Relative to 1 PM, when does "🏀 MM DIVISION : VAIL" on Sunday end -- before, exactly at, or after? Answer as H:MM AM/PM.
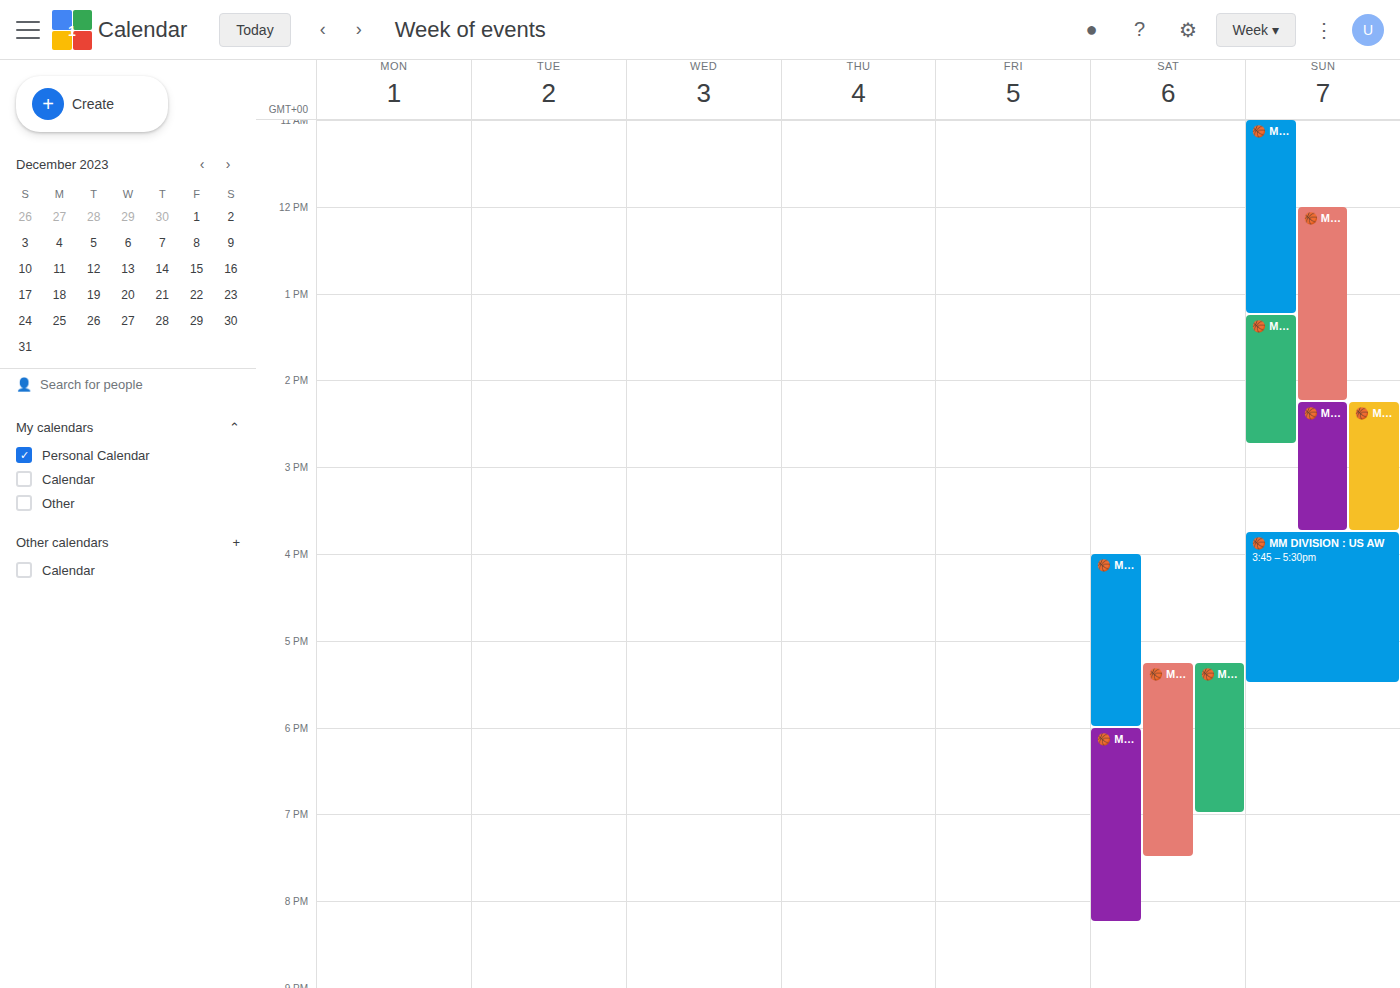
1:15 PM -- after 1 PM, 15 minutes below the 1 PM line.